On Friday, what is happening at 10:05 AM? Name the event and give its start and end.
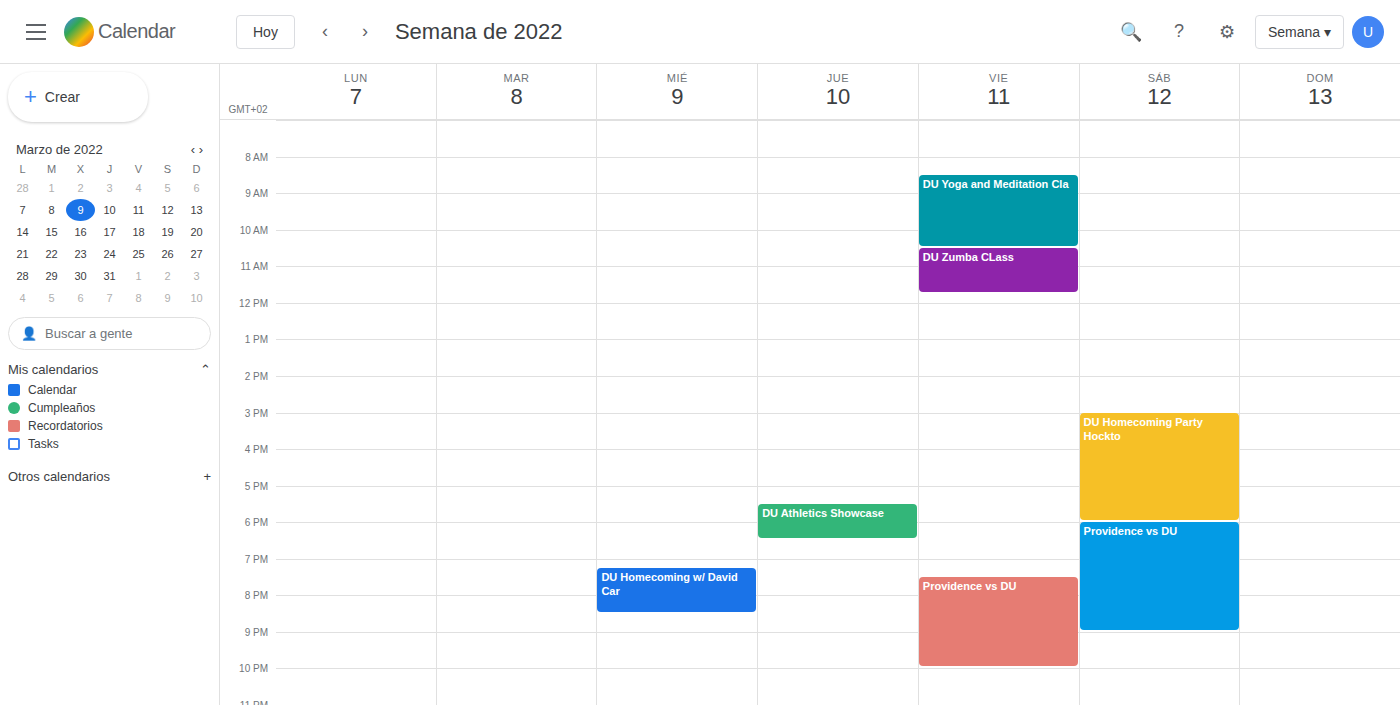
"DU Yoga and Meditation Cla", 8:30 AM to 10:30 AM